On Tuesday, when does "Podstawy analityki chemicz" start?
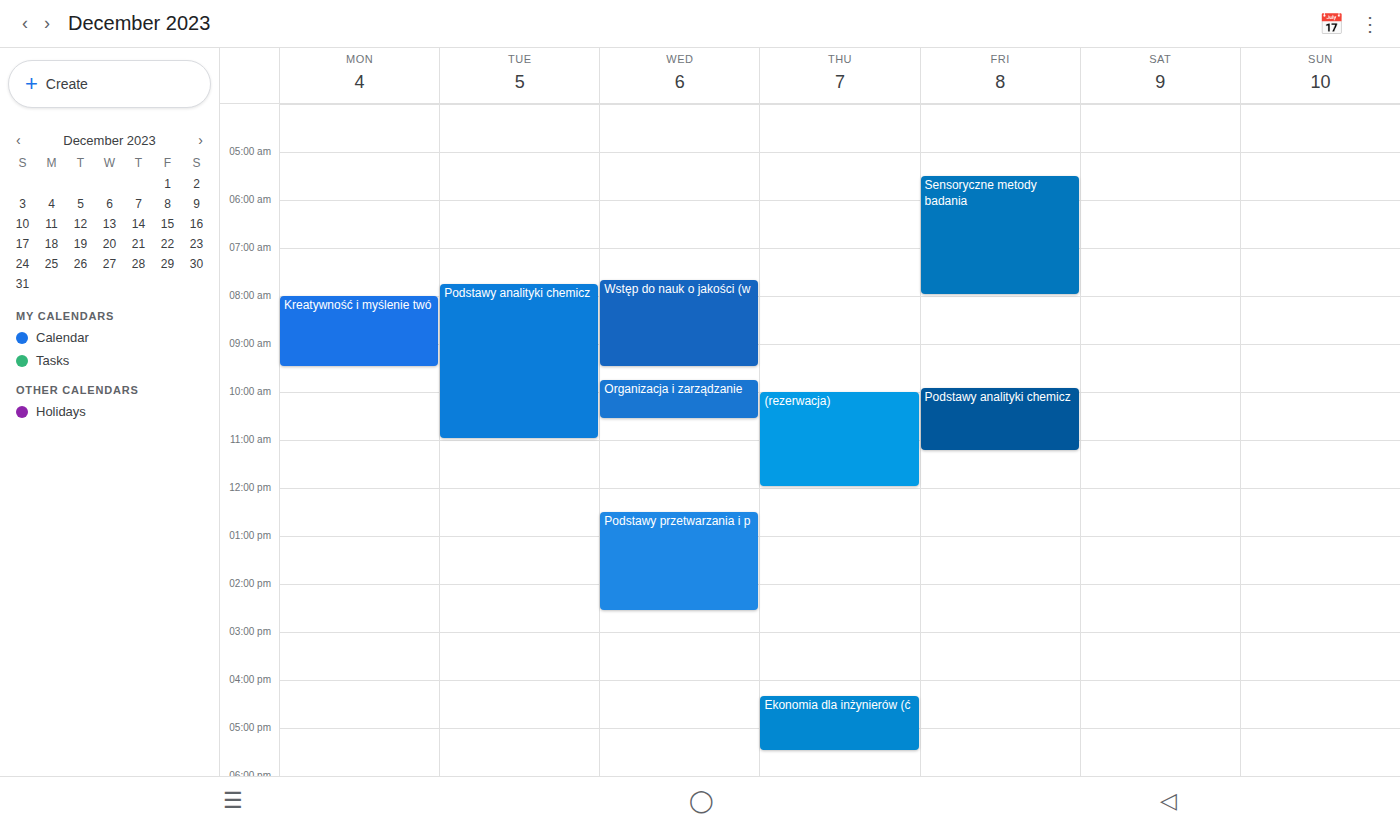
7:45 AM